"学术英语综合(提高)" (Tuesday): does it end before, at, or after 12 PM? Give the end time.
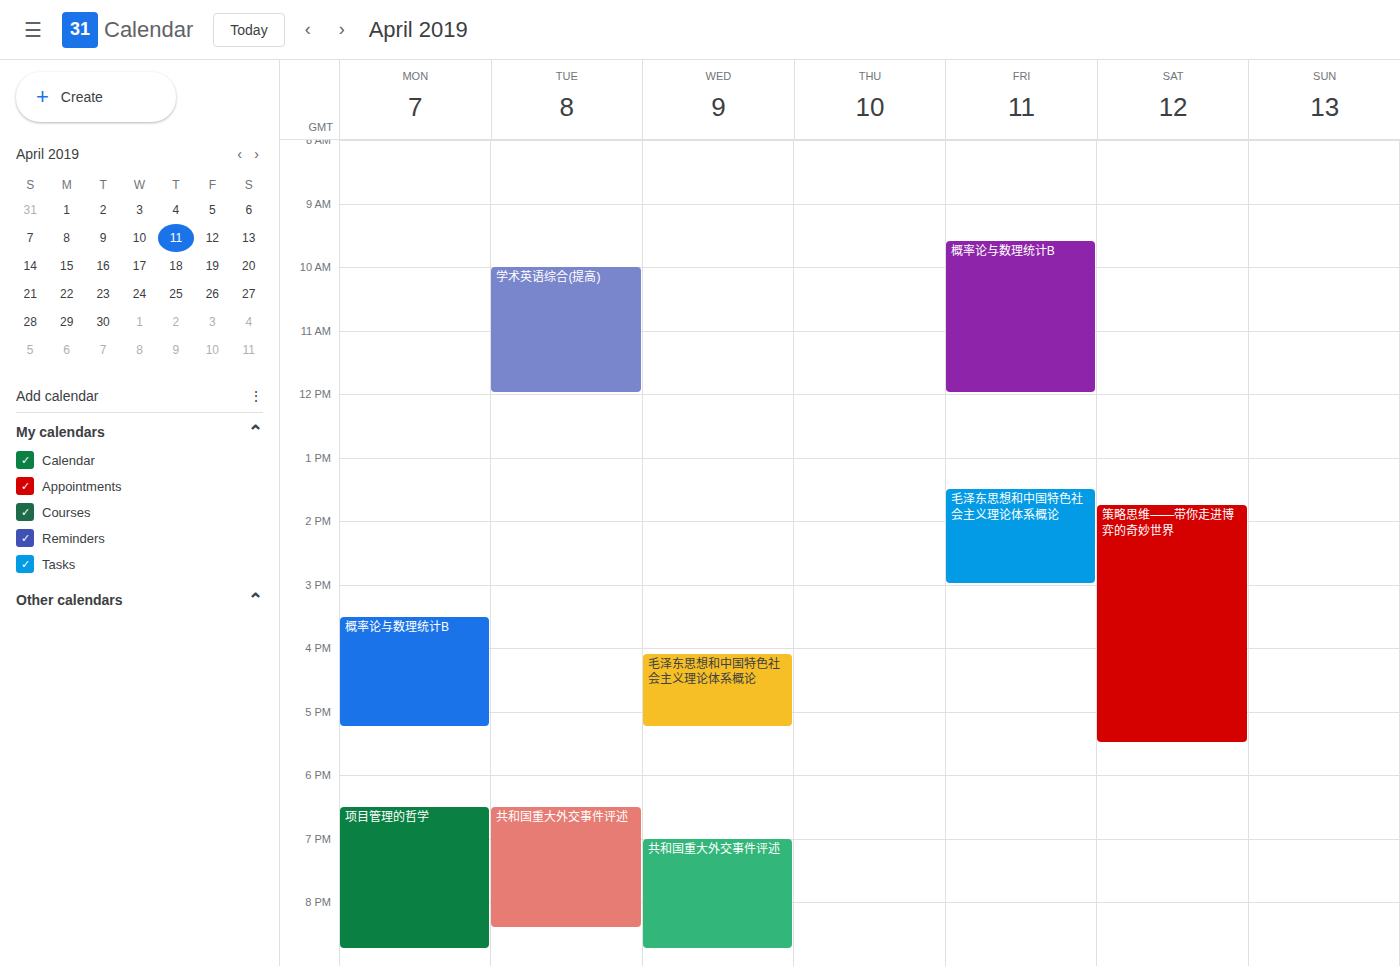
12:00 PM -- exactly at 12 PM, on the 12 PM line.